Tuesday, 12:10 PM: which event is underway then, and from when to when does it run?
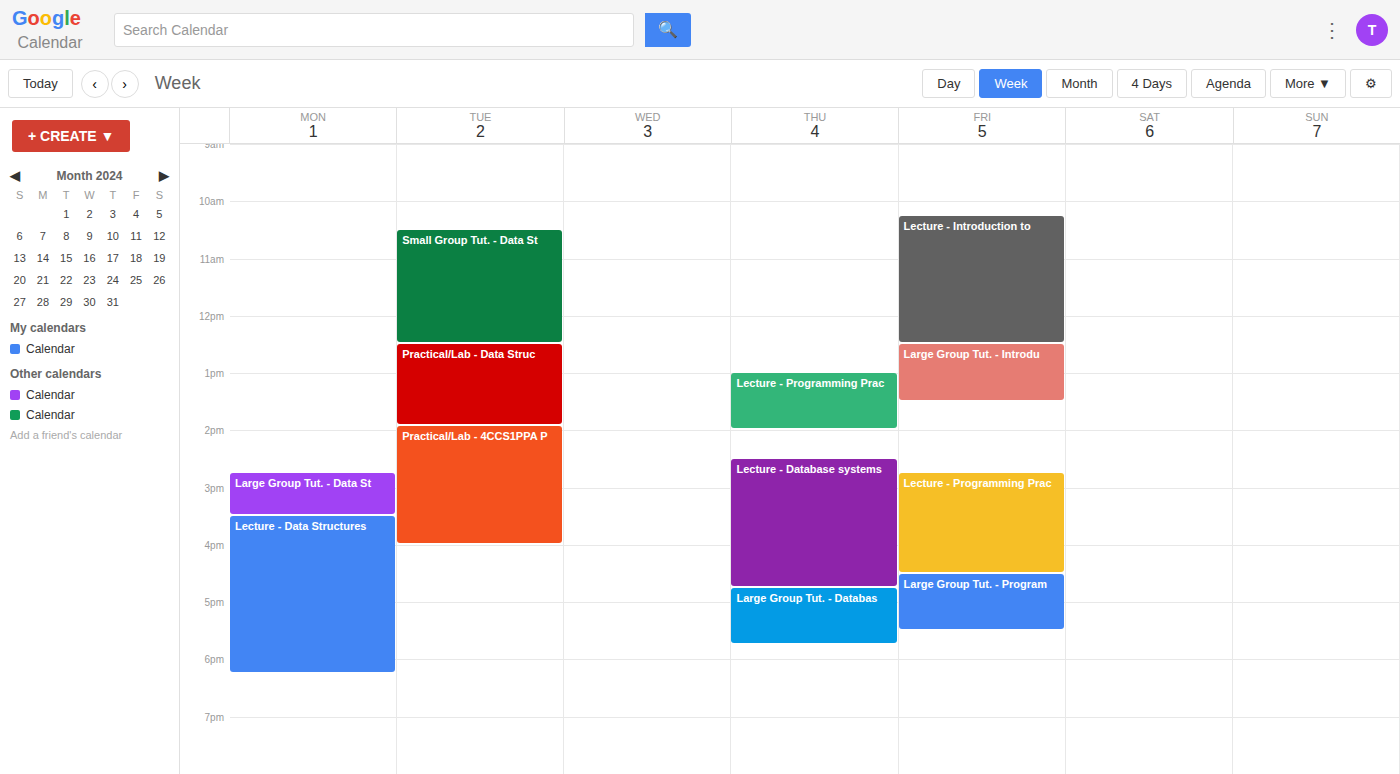
"Small Group Tut. - Data St", 10:30 AM to 12:30 PM